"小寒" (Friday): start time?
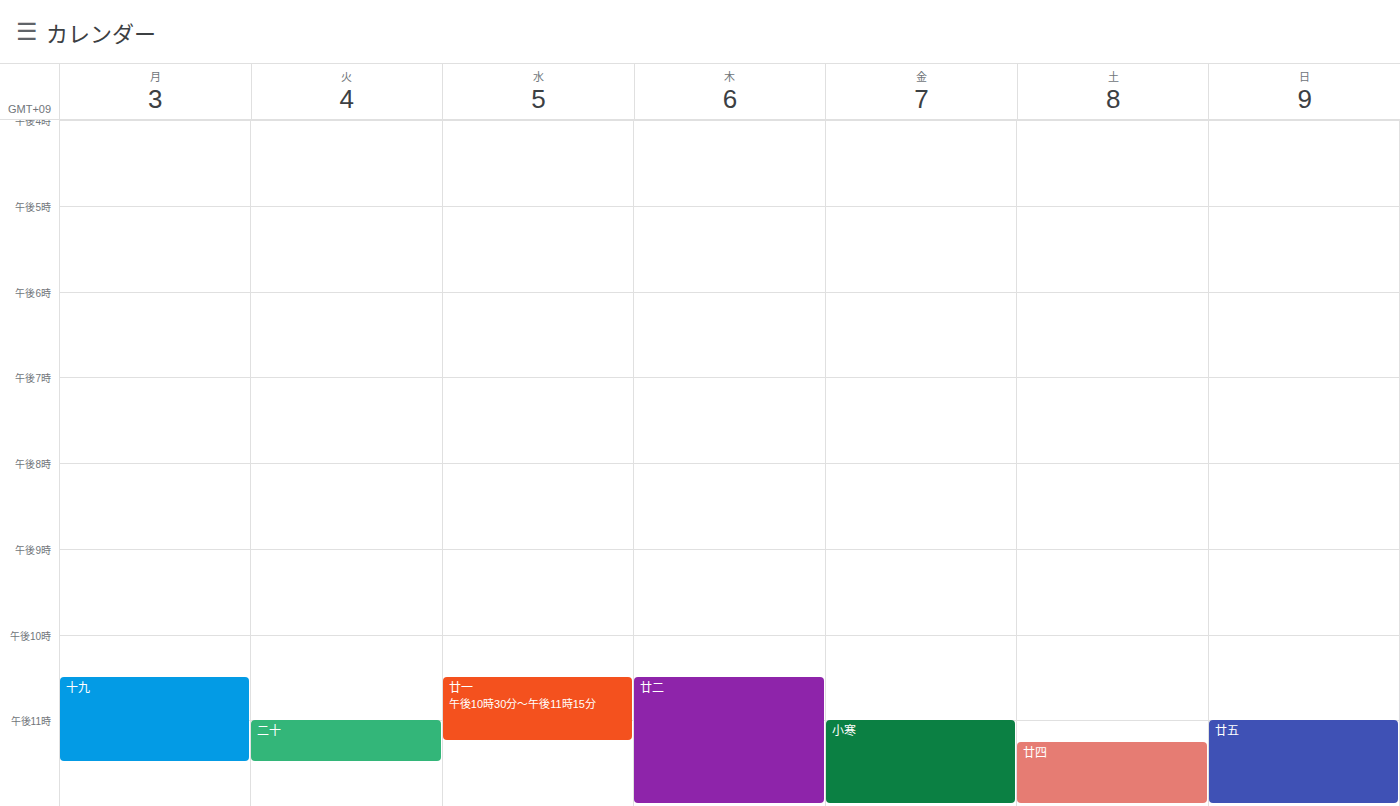
11:00 PM